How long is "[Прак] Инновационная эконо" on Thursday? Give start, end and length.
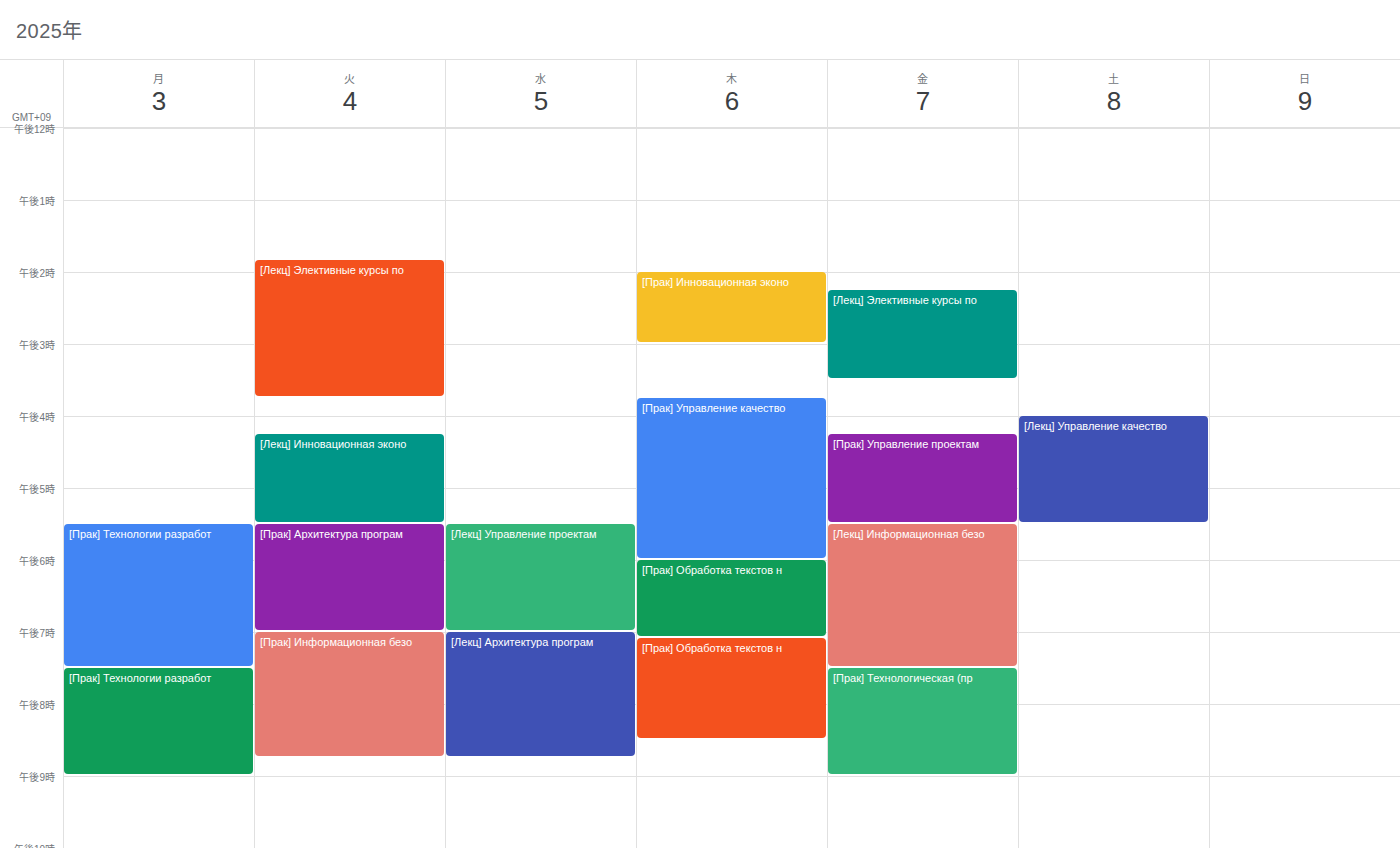
14:00 to 15:00, 1 hour